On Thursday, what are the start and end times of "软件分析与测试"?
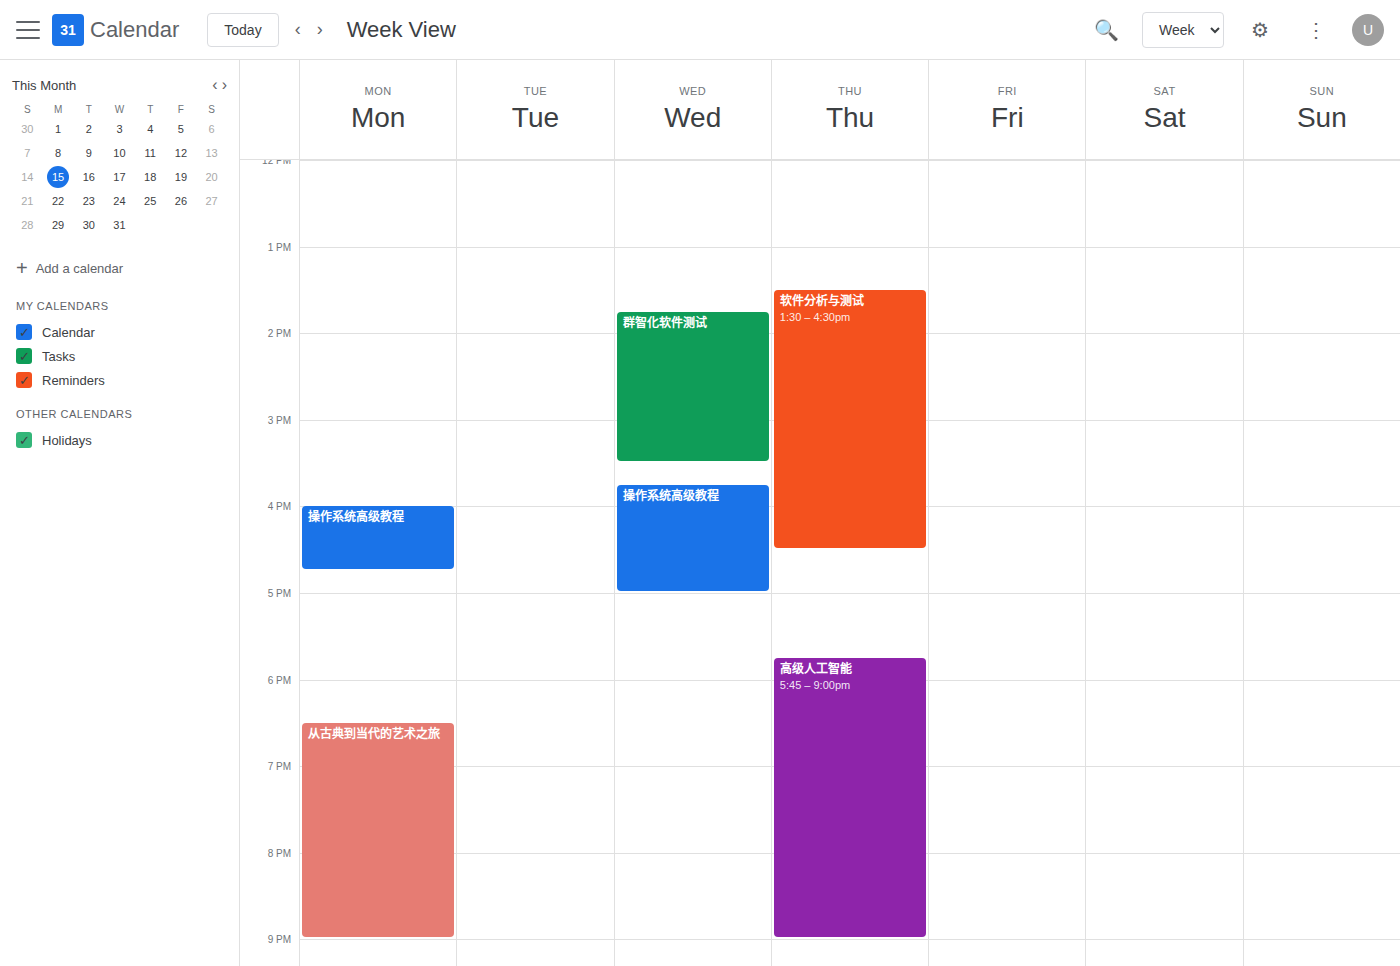
1:30 PM to 4:30 PM